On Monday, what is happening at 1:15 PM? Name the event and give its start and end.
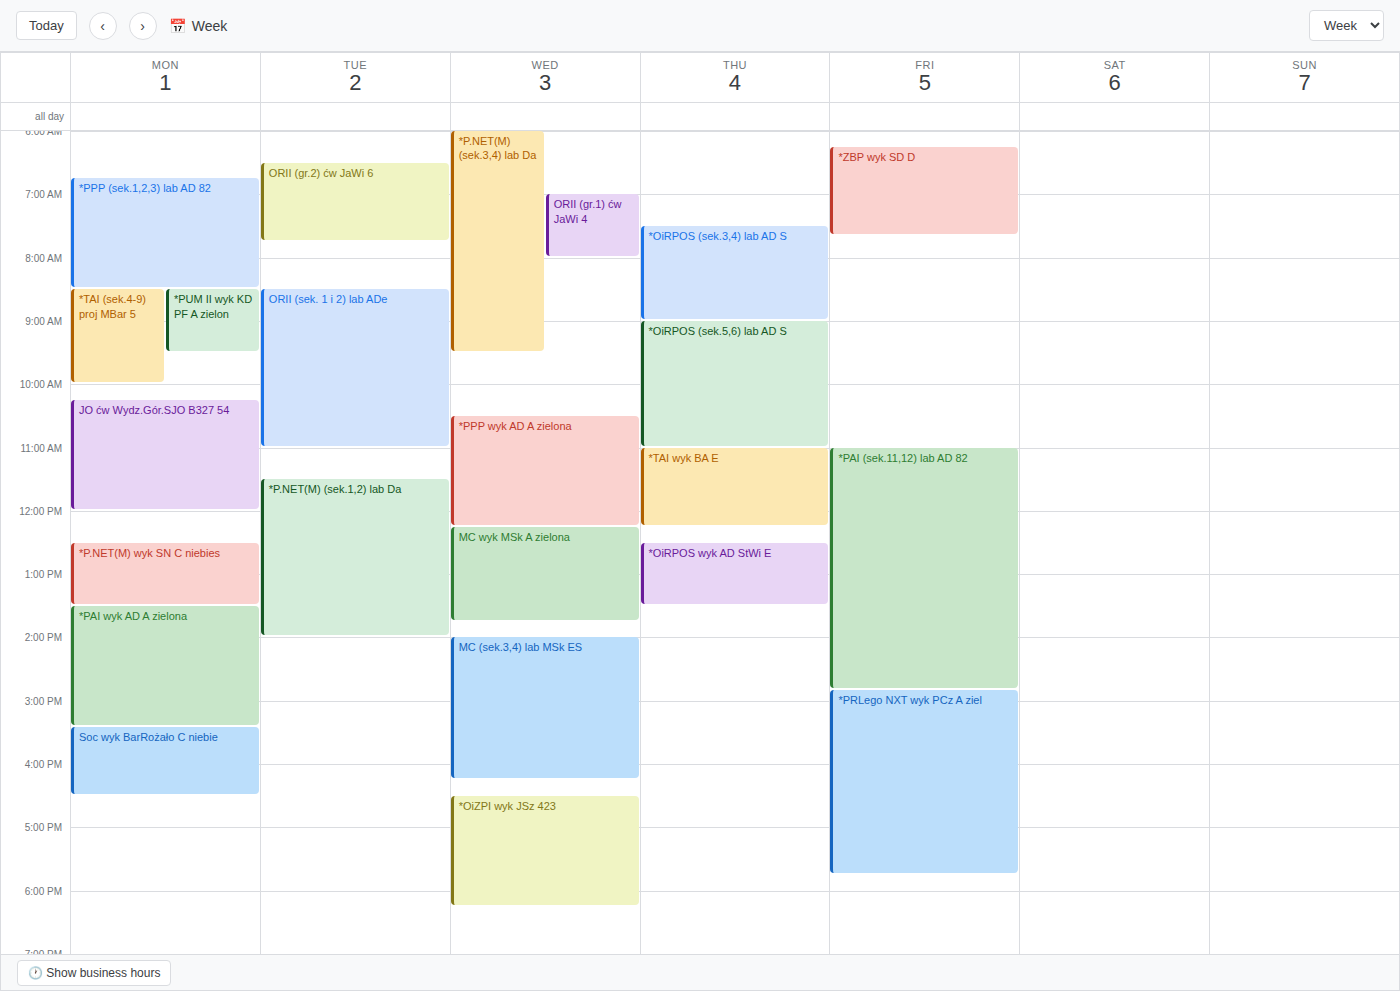
"*P.NET(M) wyk SN C niebies", 12:30 PM to 1:30 PM